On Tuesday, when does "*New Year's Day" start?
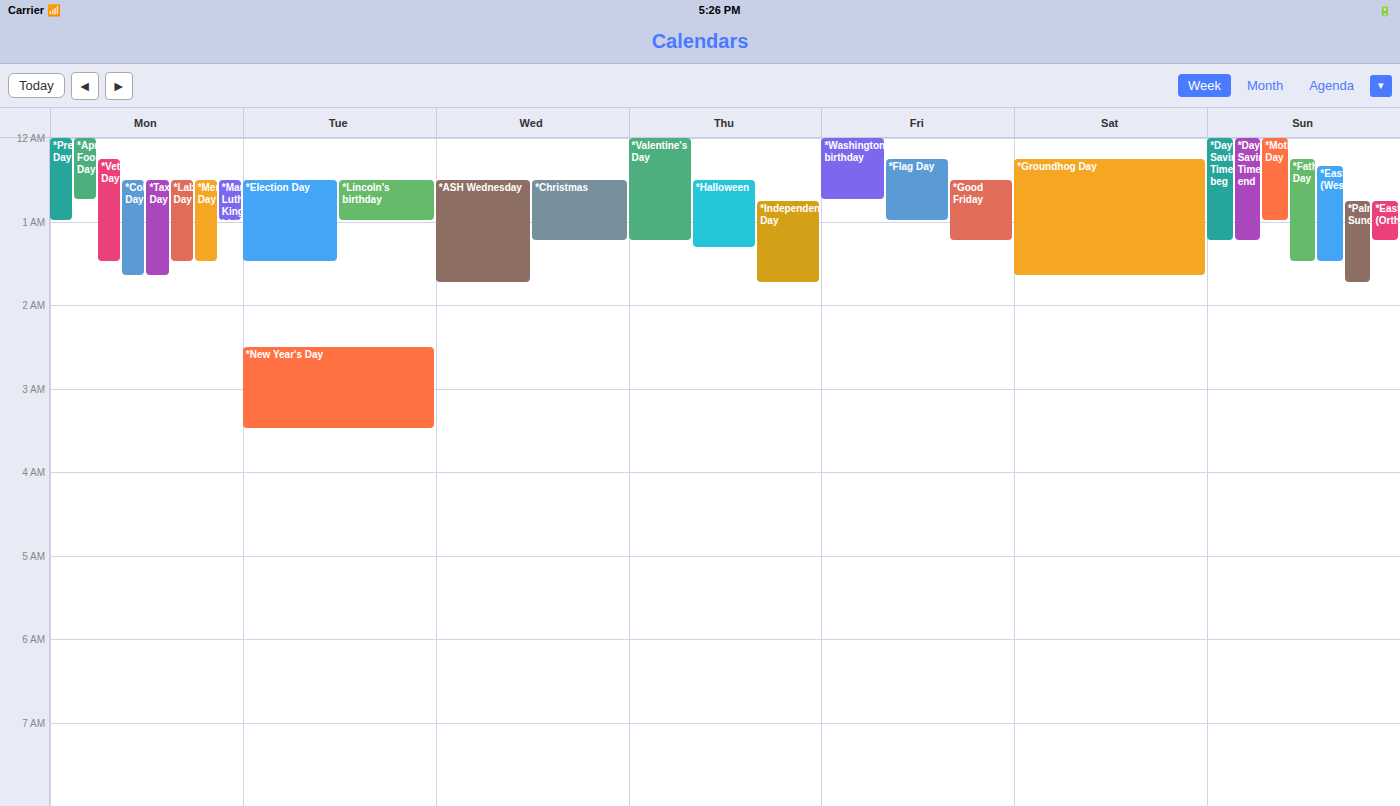
2:30 AM